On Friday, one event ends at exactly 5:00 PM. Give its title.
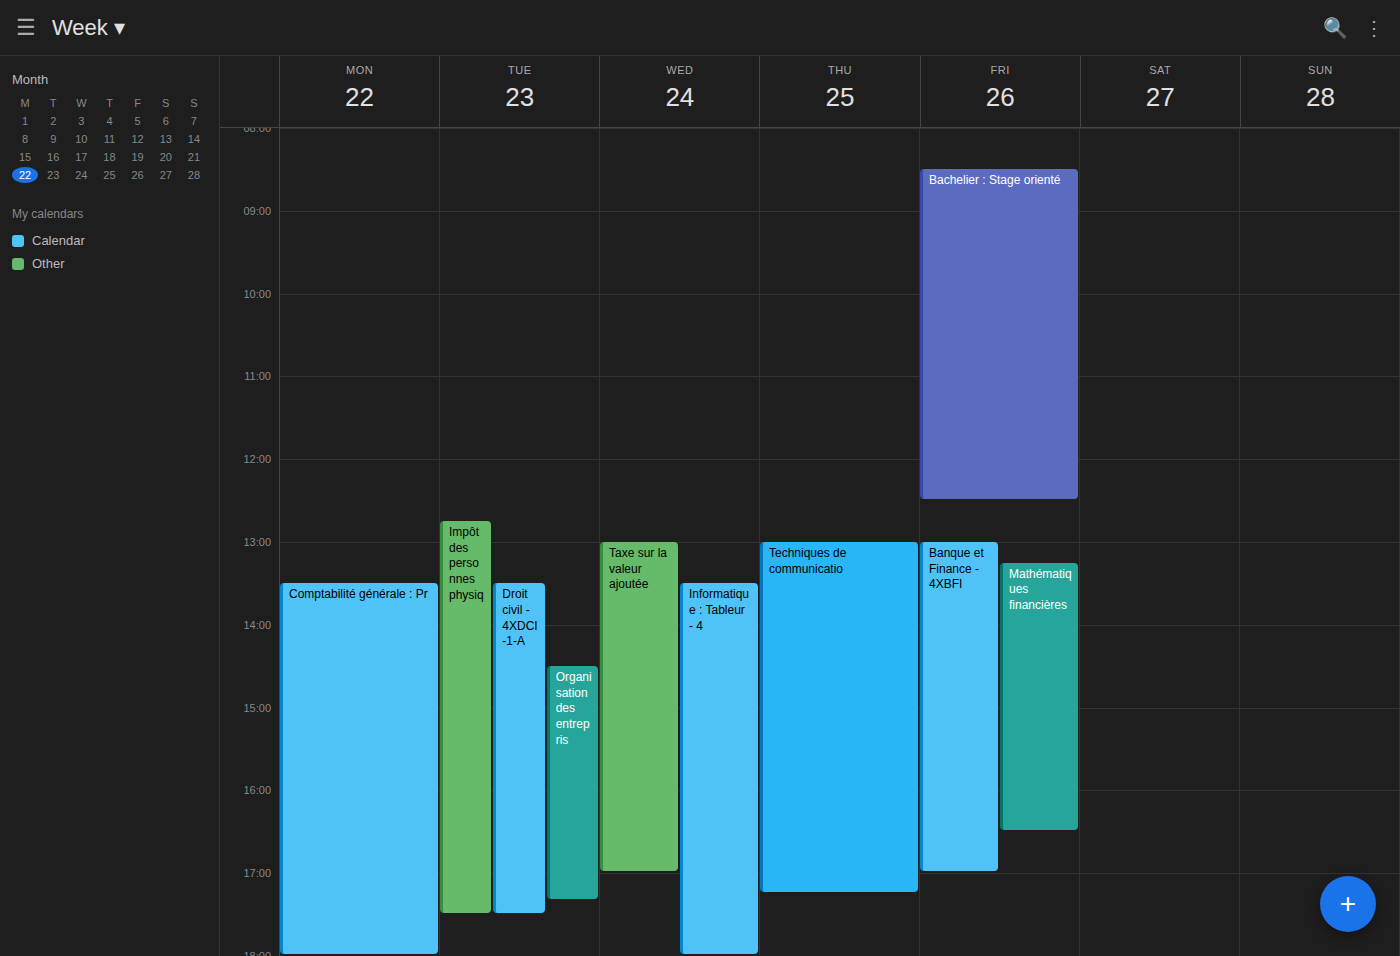
"Banque et Finance - 4XBFI"